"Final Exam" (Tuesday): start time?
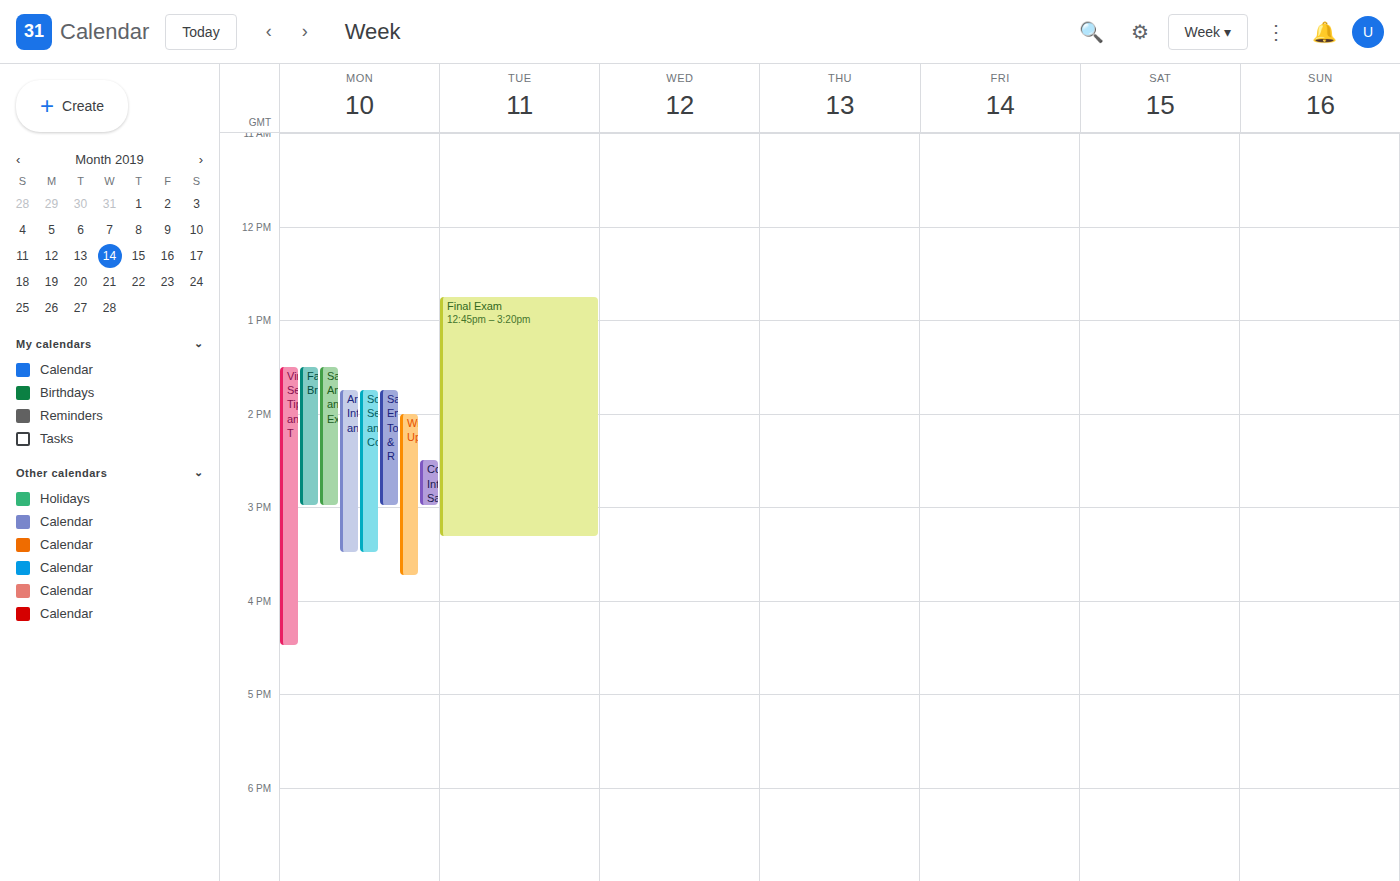
12:45 PM